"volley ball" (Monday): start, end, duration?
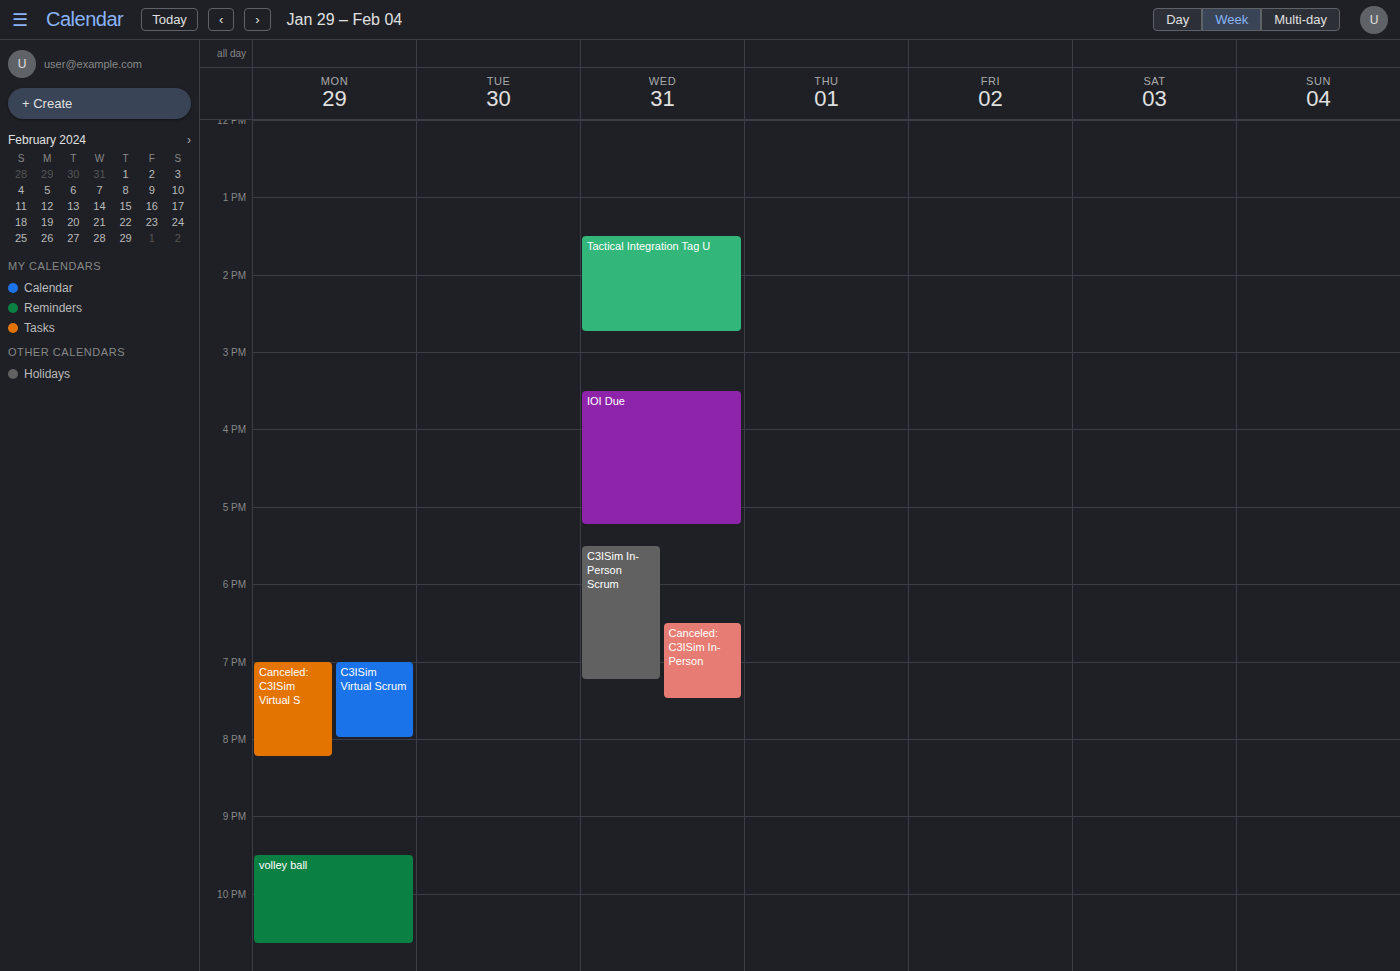
9:30 PM to 10:40 PM, 1 hour 10 minutes